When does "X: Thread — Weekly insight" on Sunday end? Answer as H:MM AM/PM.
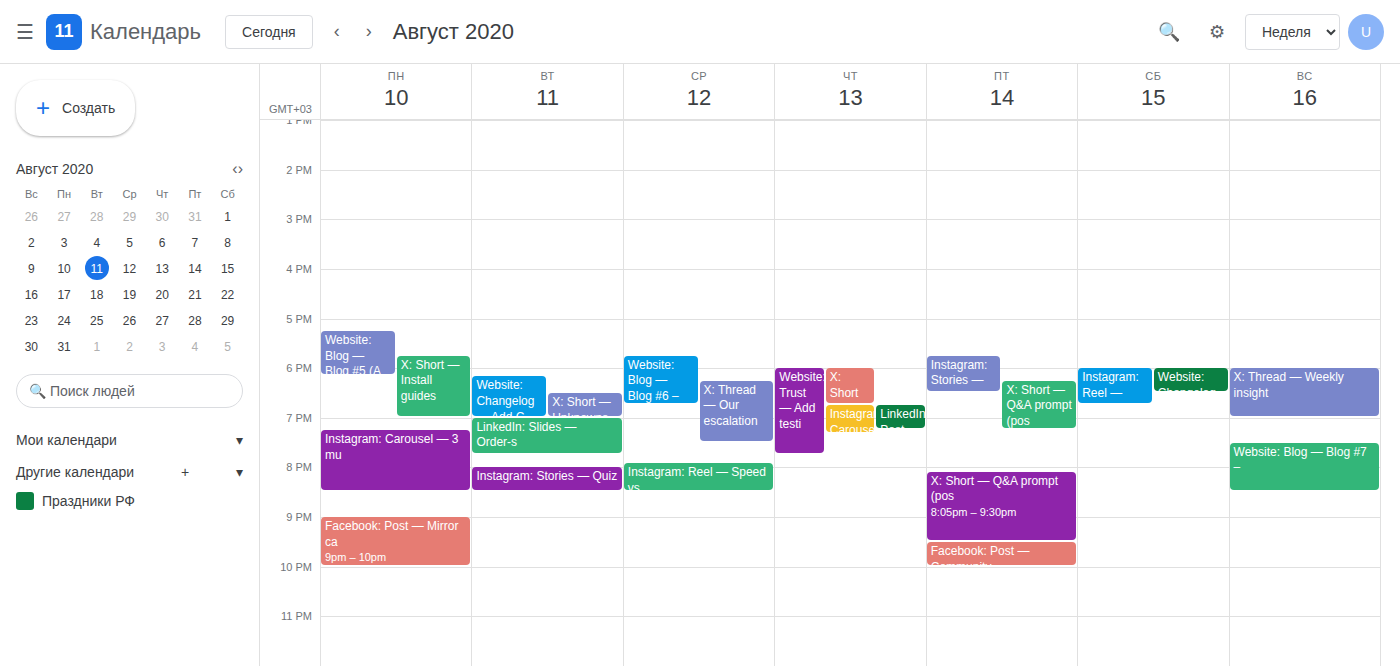
7:00 PM